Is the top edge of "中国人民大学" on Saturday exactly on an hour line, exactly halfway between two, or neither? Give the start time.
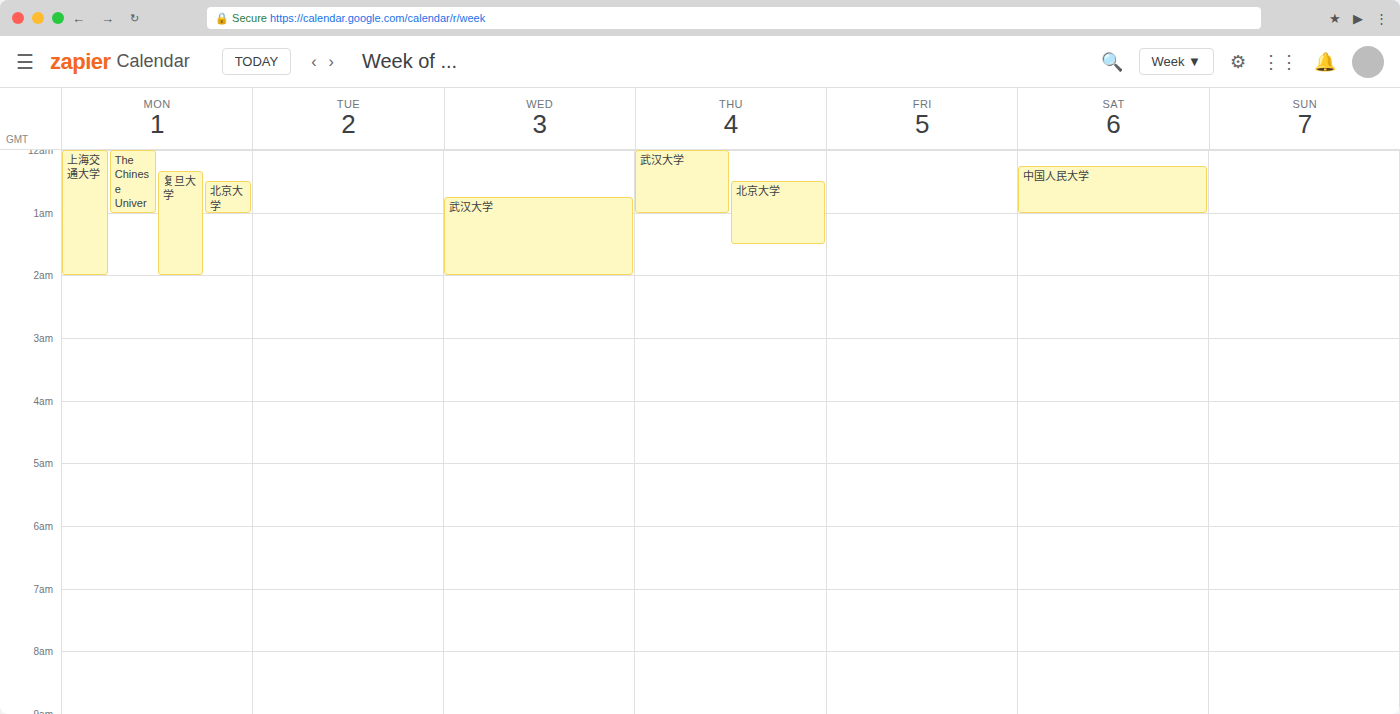
00:15 -- neither: a quarter of the way from the 00:00 line to the 01:00 line.